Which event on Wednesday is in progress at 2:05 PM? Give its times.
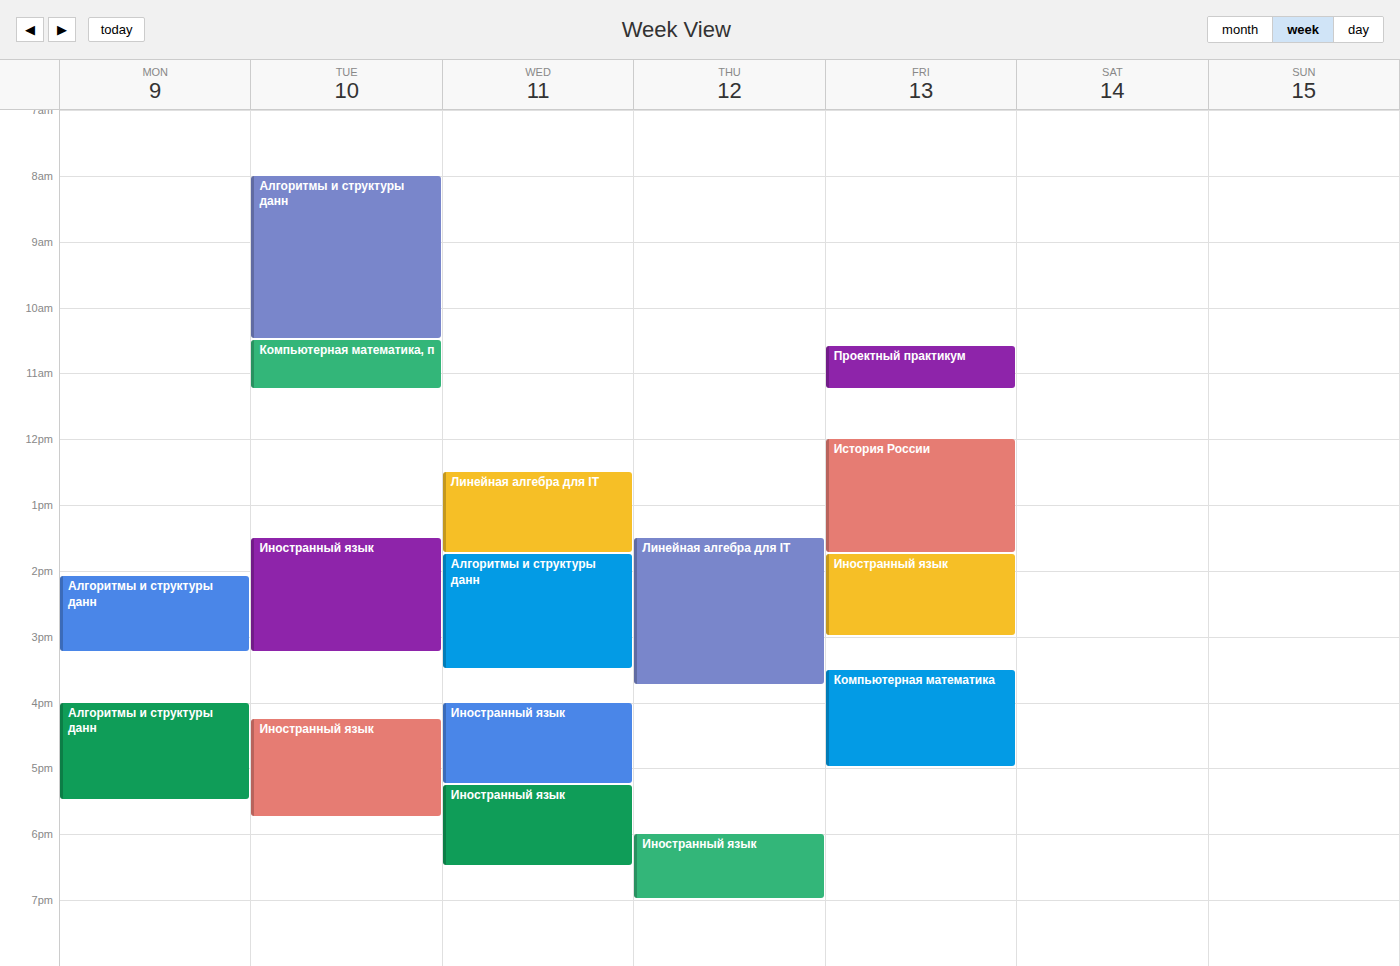
"Алгоритмы и структуры данн", 1:45 PM to 3:30 PM